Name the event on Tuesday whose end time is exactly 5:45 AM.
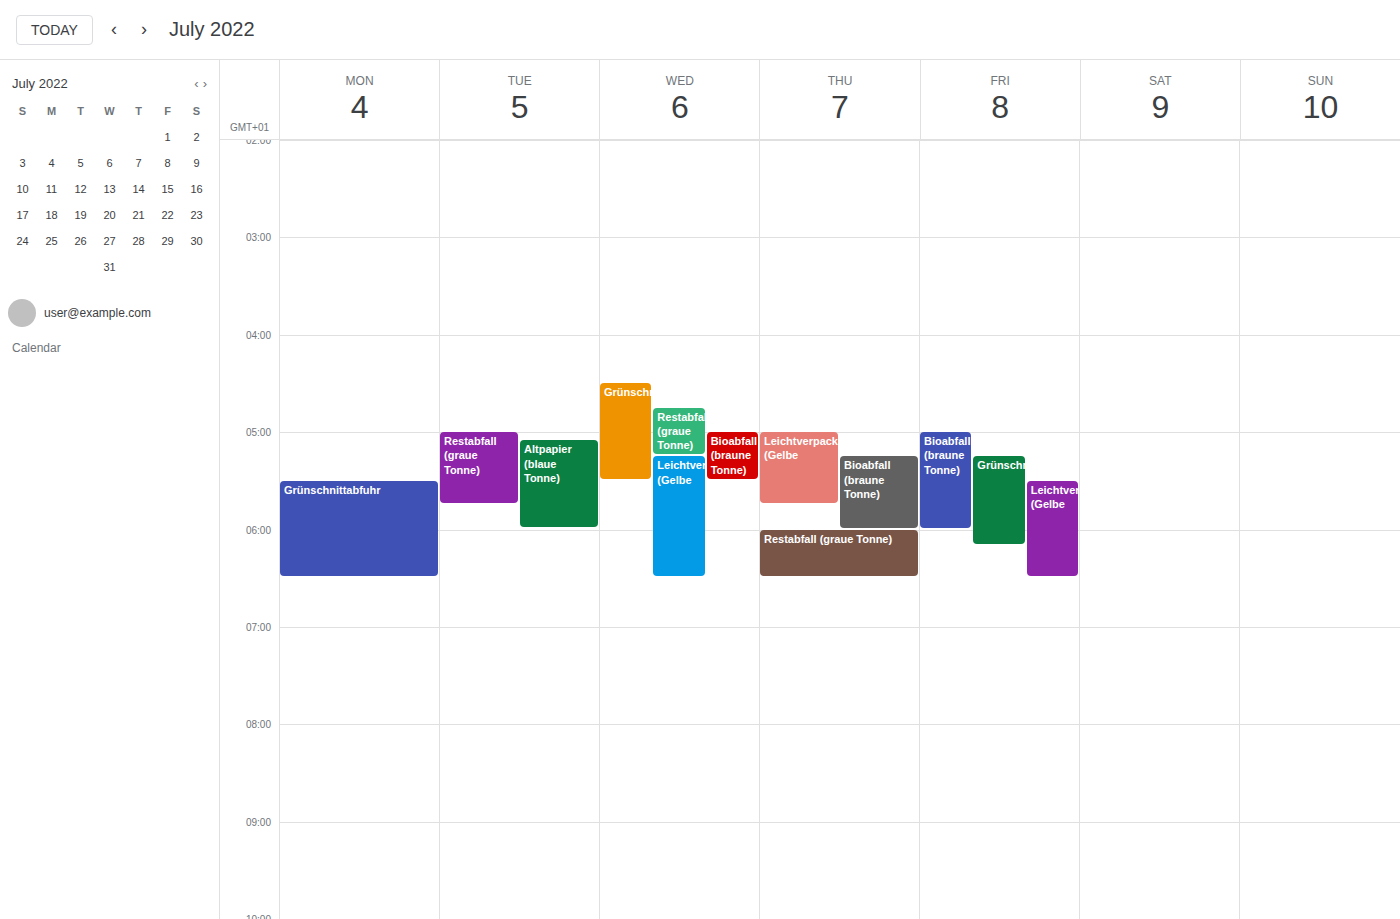
"Restabfall (graue Tonne)"